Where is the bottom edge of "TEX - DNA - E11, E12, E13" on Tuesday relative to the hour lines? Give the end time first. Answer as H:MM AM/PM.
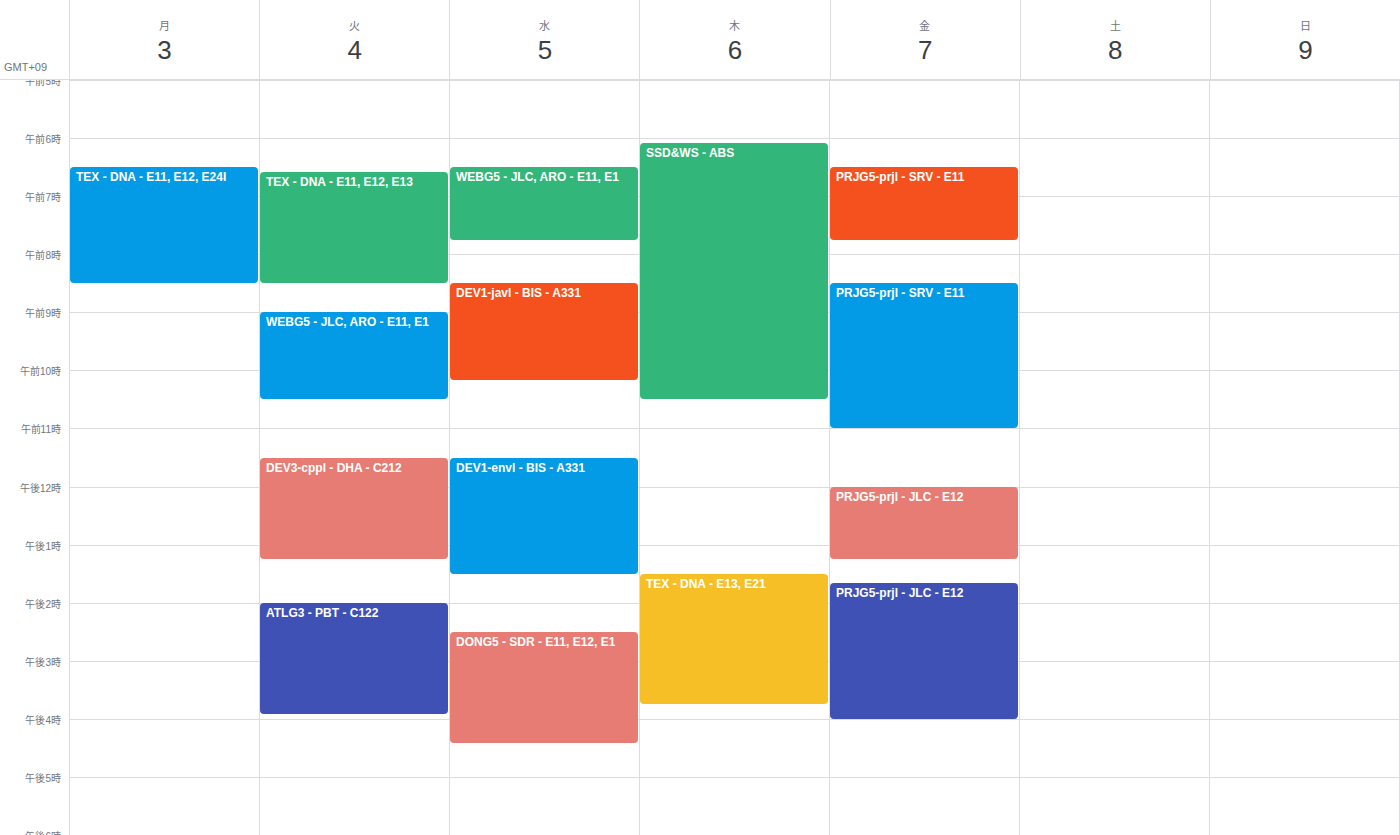
8:30 AM -- halfway between the 8 AM and 9 AM lines.